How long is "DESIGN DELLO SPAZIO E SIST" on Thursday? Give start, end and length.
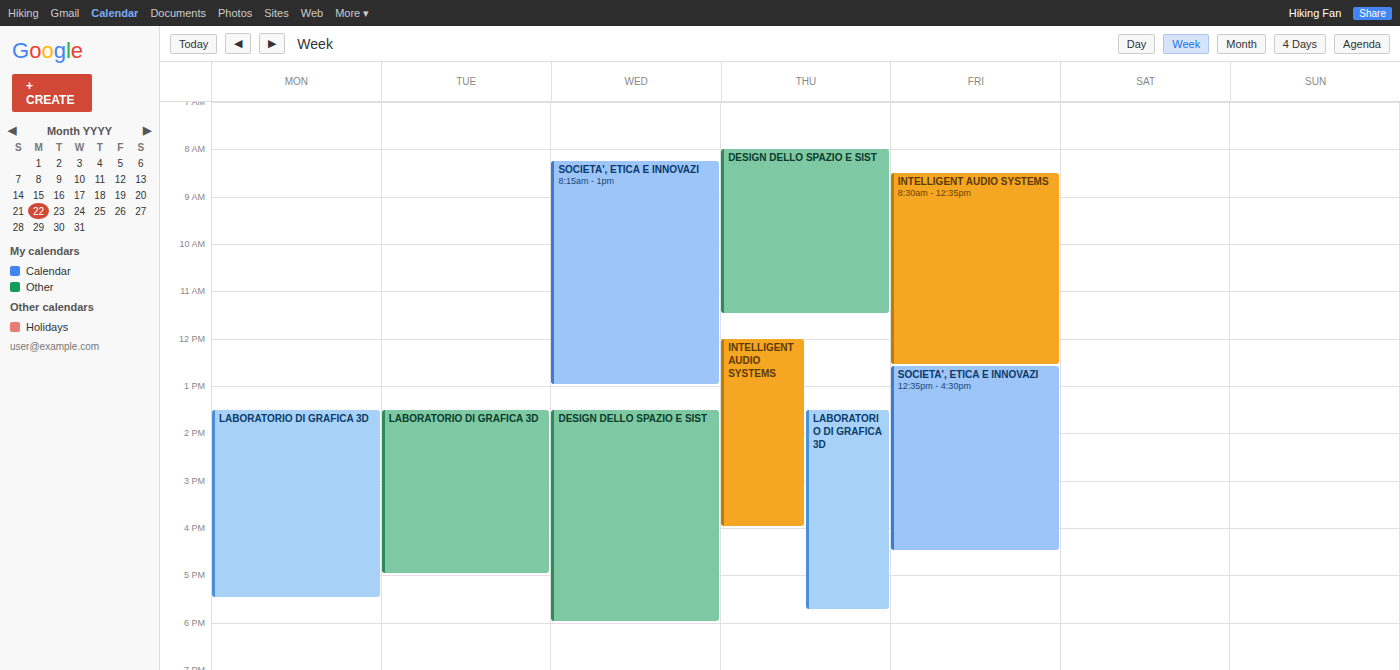
08:00 to 11:30, 3 hours 30 minutes